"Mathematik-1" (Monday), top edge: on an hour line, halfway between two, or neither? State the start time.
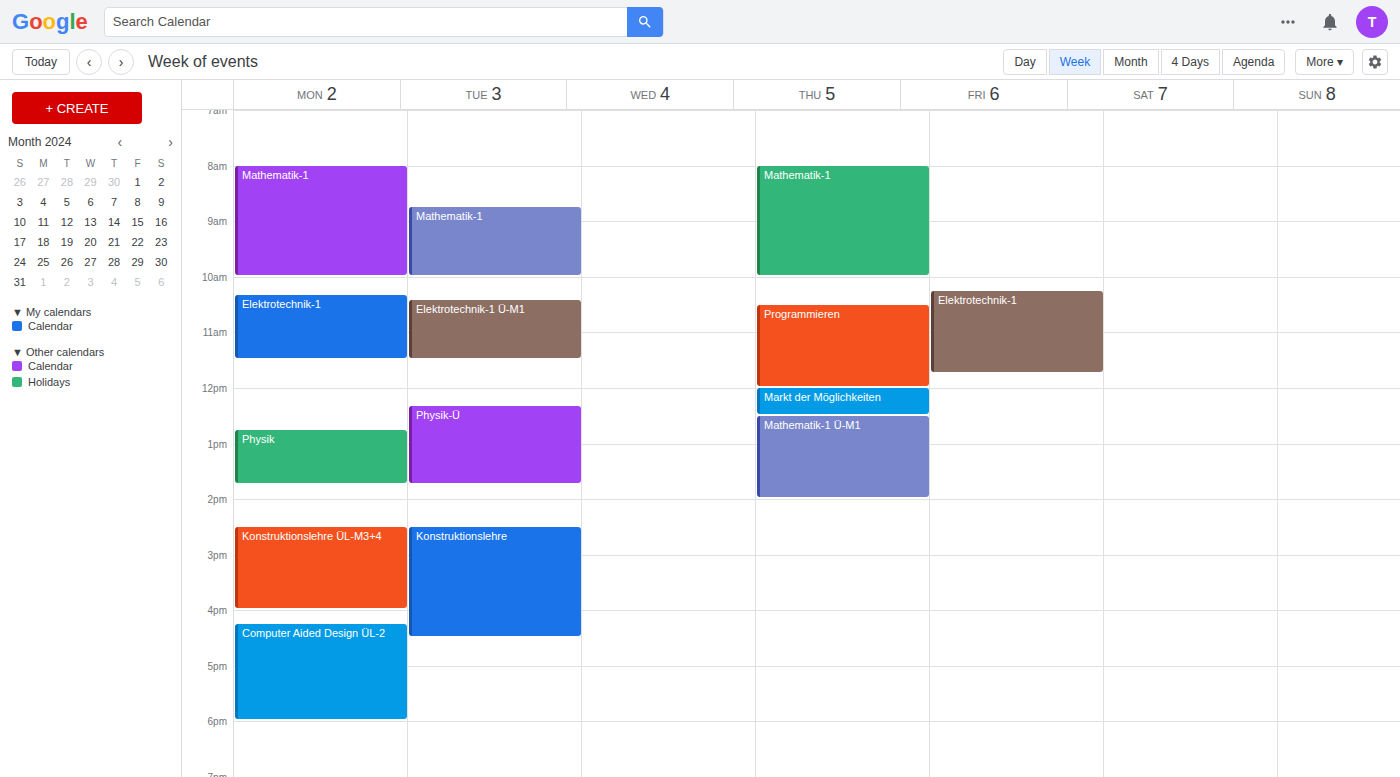
8:00 AM -- exactly on the 8 AM line.